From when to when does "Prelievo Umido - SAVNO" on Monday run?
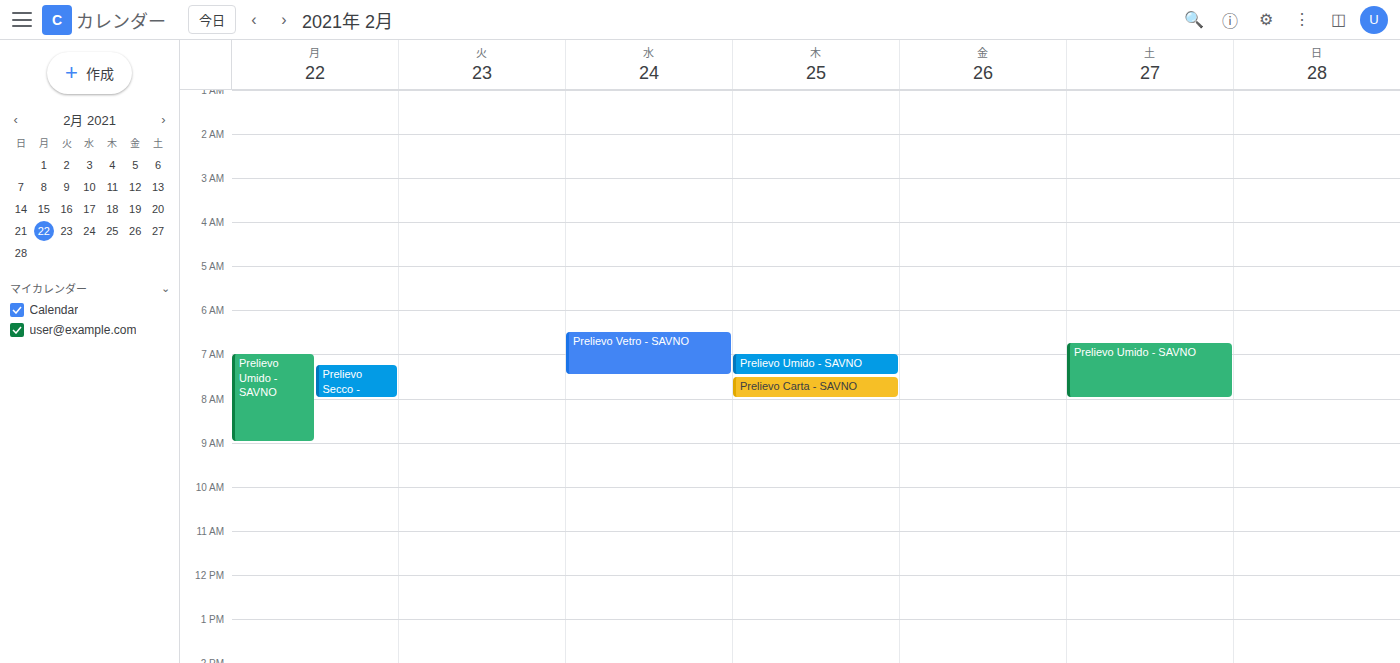
7:00 AM to 9:00 AM